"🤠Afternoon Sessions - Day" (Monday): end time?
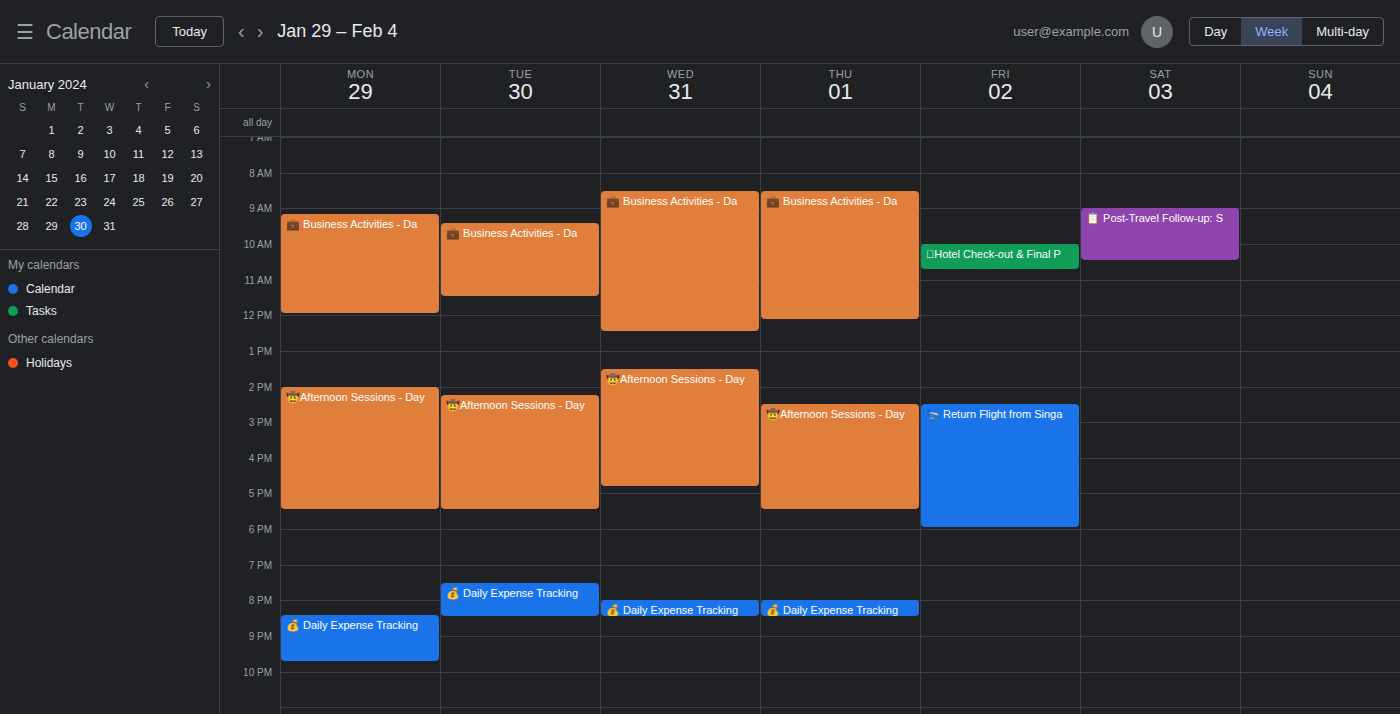
5:30 PM